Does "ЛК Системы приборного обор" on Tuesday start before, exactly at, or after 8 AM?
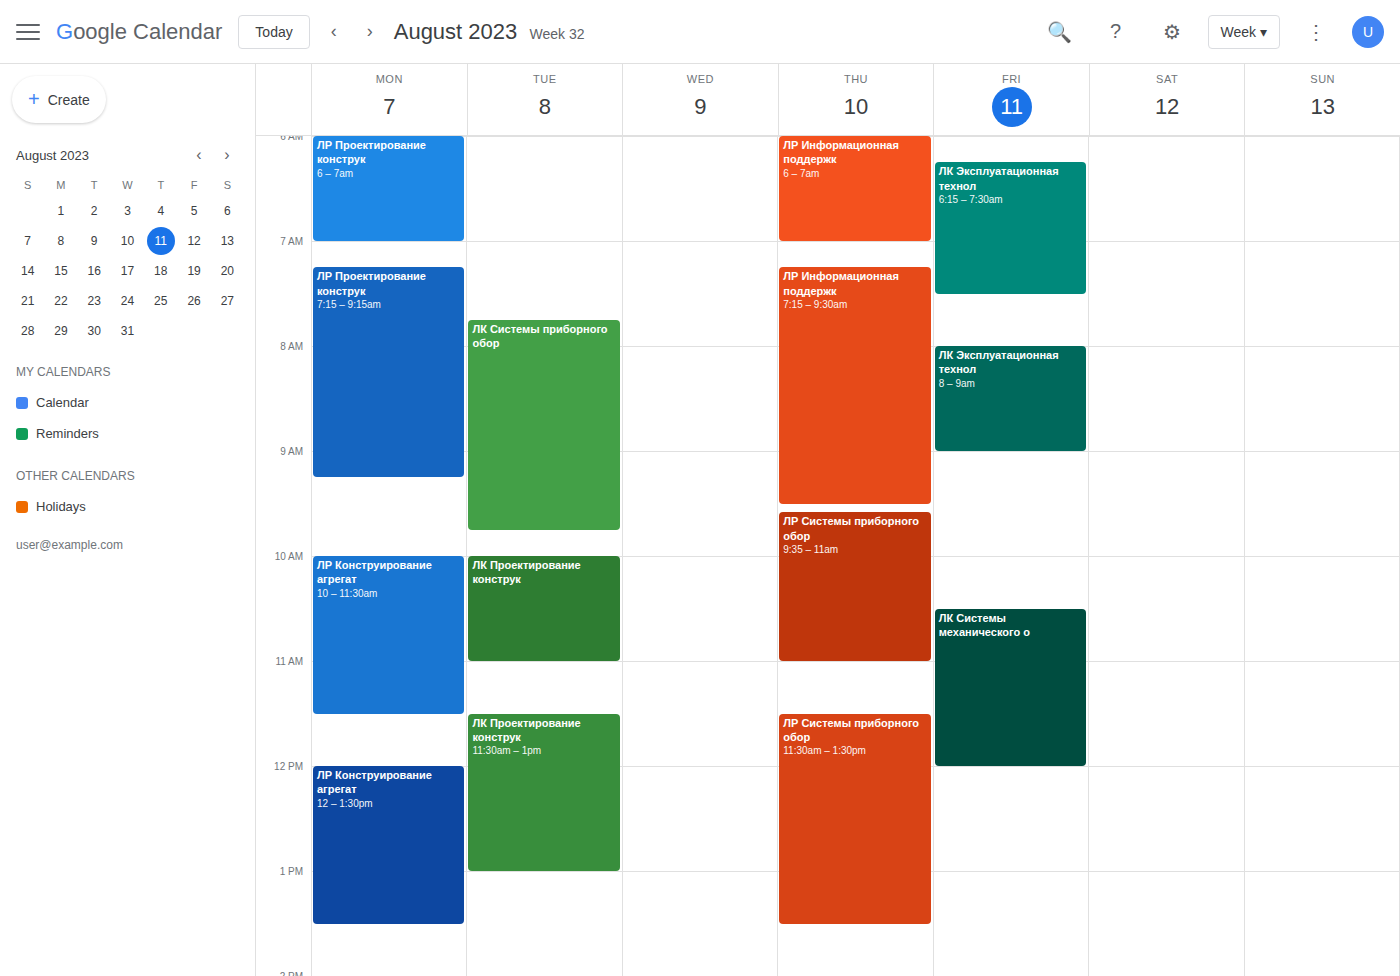
7:45 AM -- before 8 AM, 15 minutes above the 8 AM line.